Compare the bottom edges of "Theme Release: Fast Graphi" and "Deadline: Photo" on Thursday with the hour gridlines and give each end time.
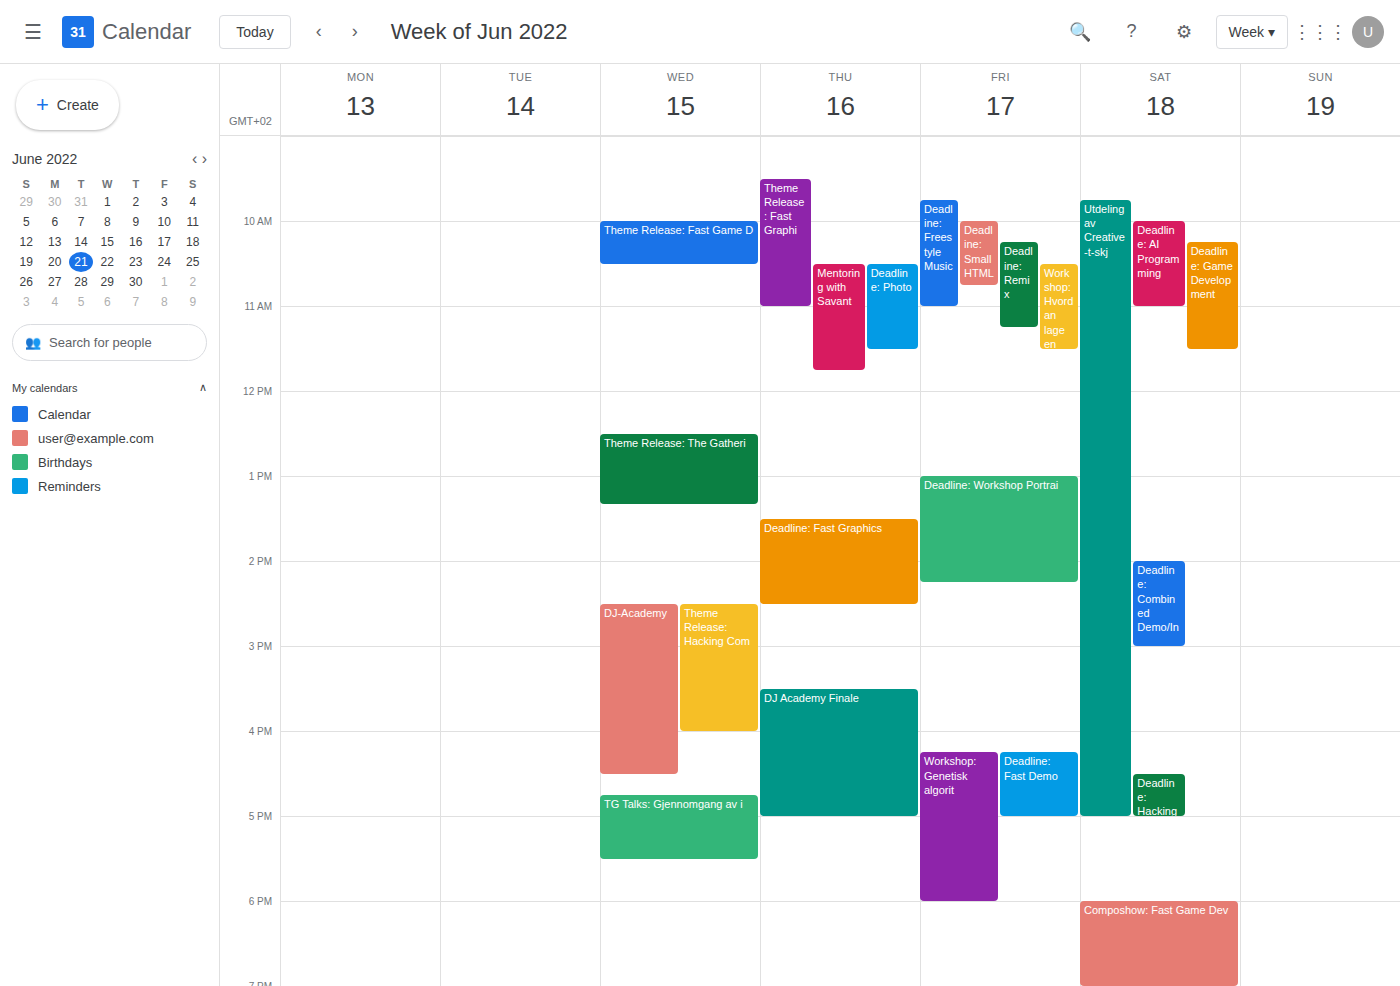
"Theme Release: Fast Graphi": 11:00 AM, exactly on the 11 AM line. "Deadline: Photo": 11:30 AM, halfway between the 11 AM and 12 PM lines.